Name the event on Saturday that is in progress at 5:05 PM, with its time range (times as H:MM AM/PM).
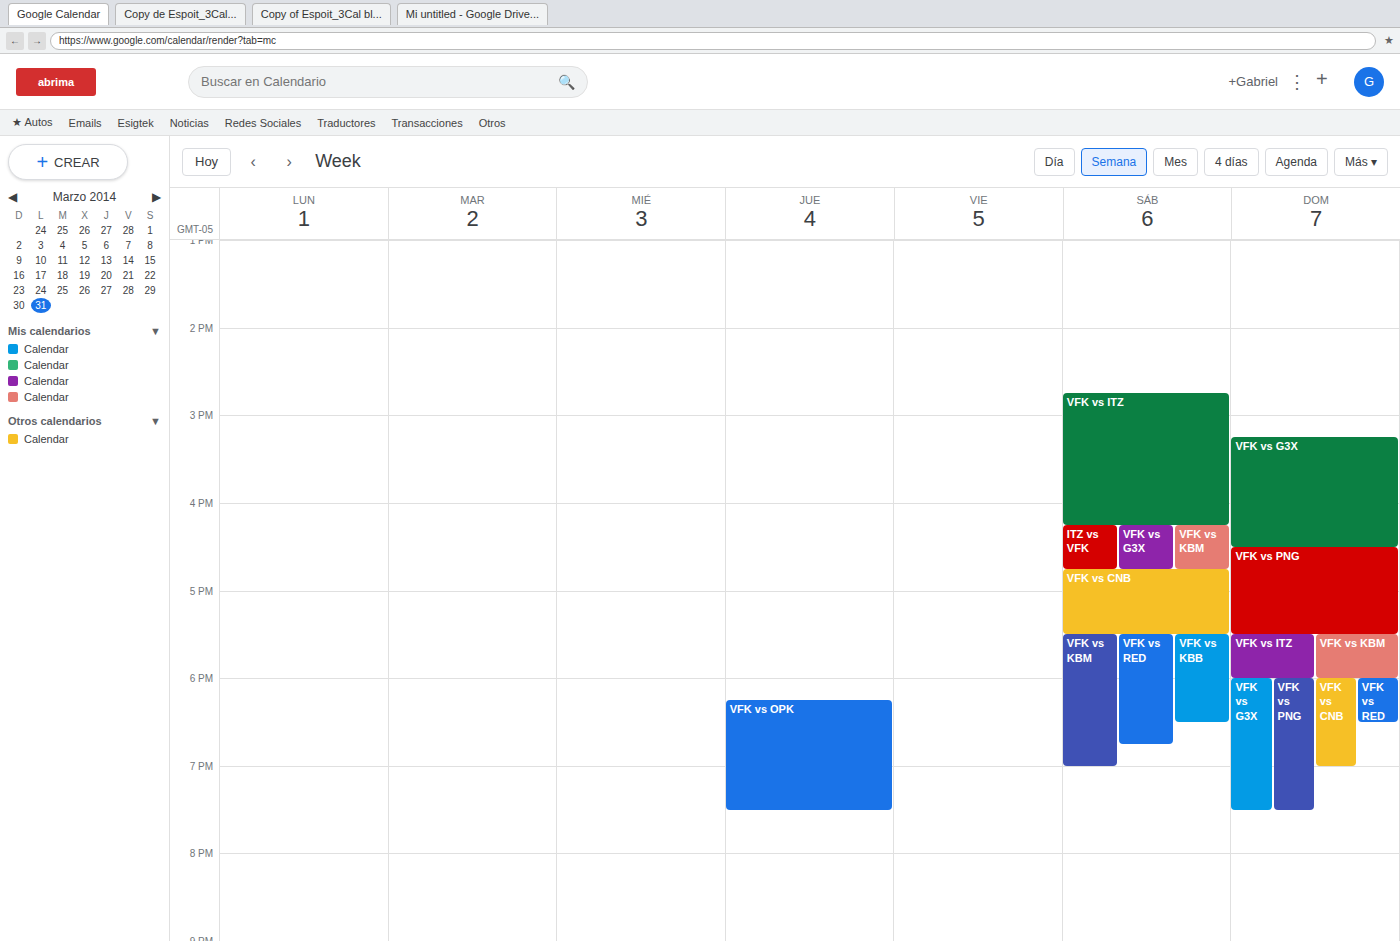
"VFK vs CNB", 4:45 PM to 5:30 PM